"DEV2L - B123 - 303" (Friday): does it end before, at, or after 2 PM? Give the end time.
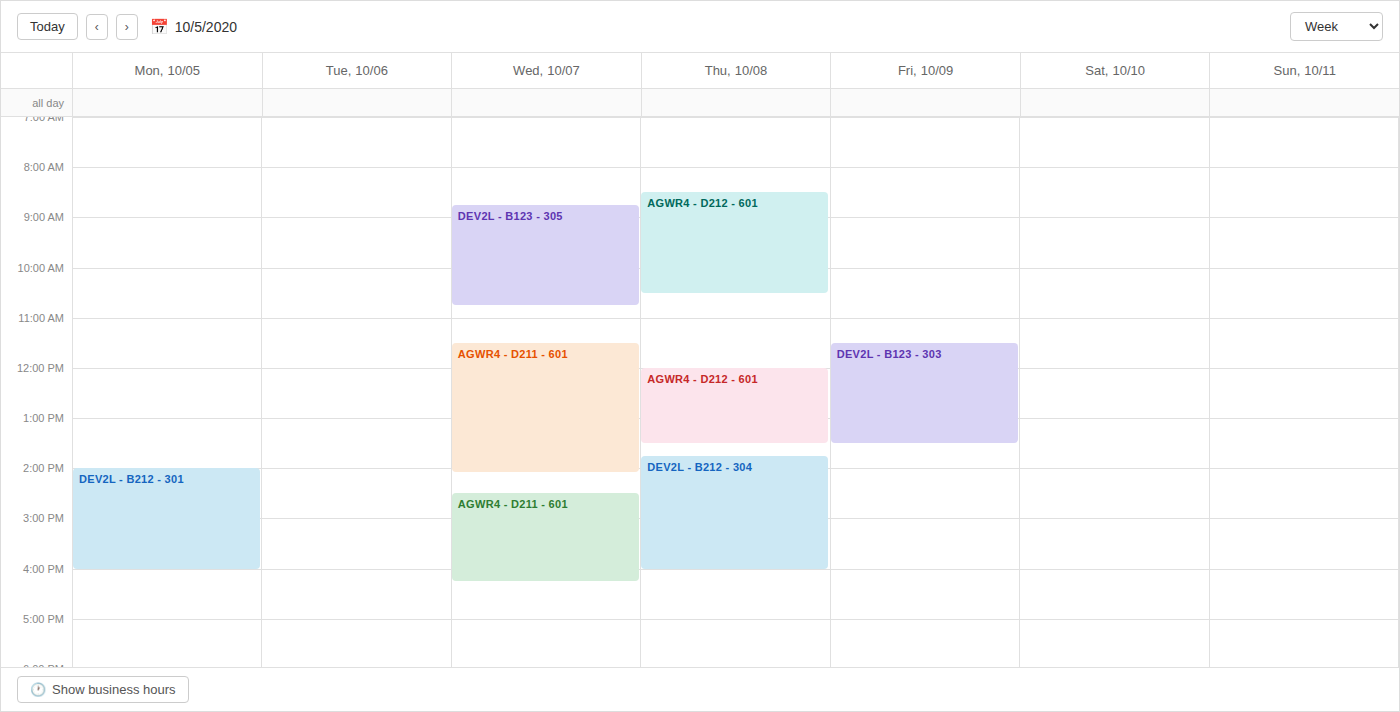
1:30 PM -- before 2 PM, 30 minutes above the 2 PM line.